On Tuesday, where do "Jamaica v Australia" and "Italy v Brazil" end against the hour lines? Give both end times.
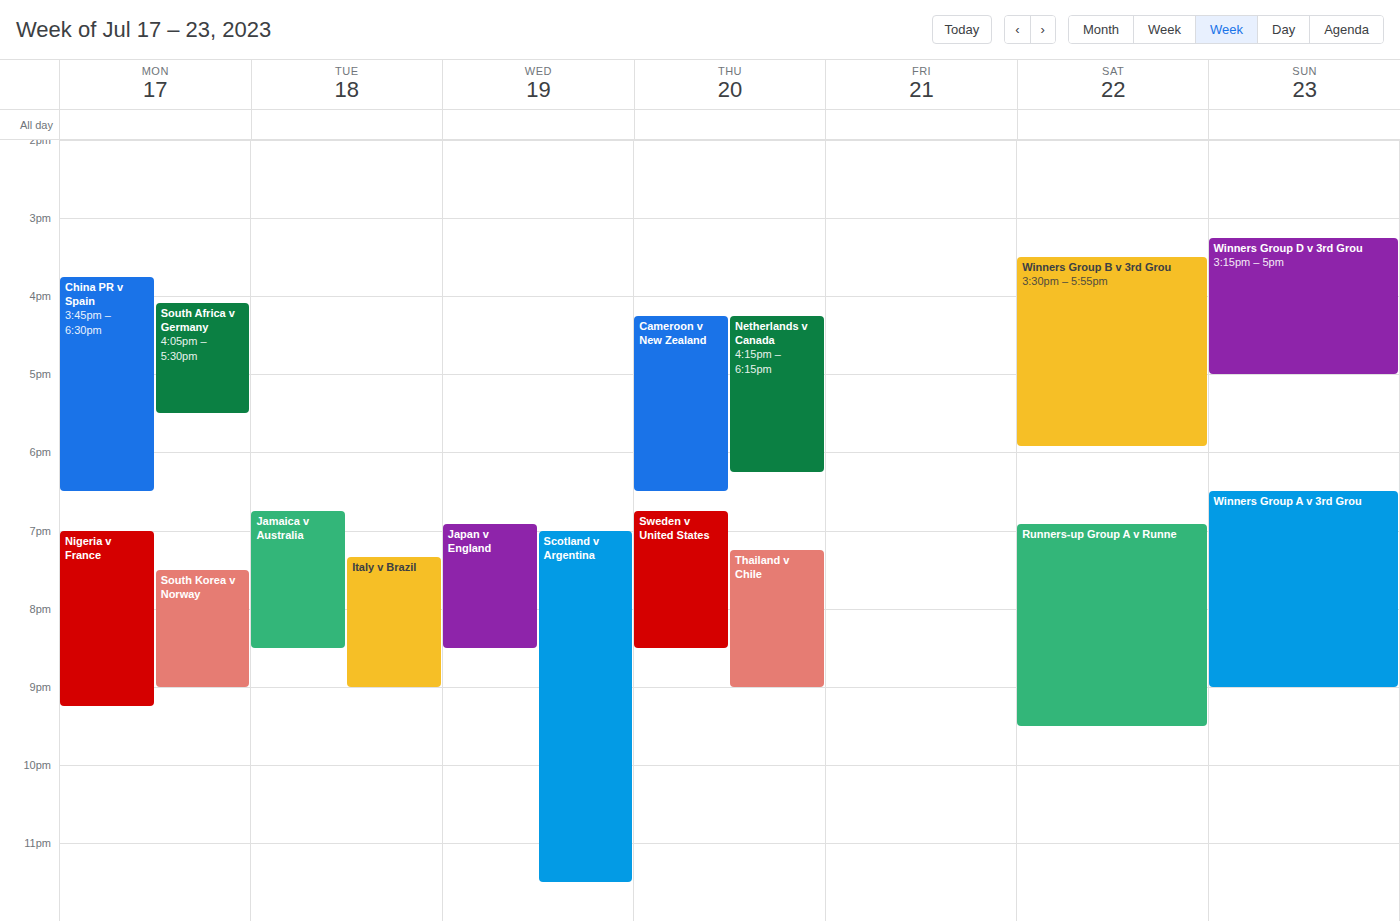
"Jamaica v Australia": 8:30 PM, halfway between the 8 PM and 9 PM lines. "Italy v Brazil": 9:00 PM, exactly on the 9 PM line.